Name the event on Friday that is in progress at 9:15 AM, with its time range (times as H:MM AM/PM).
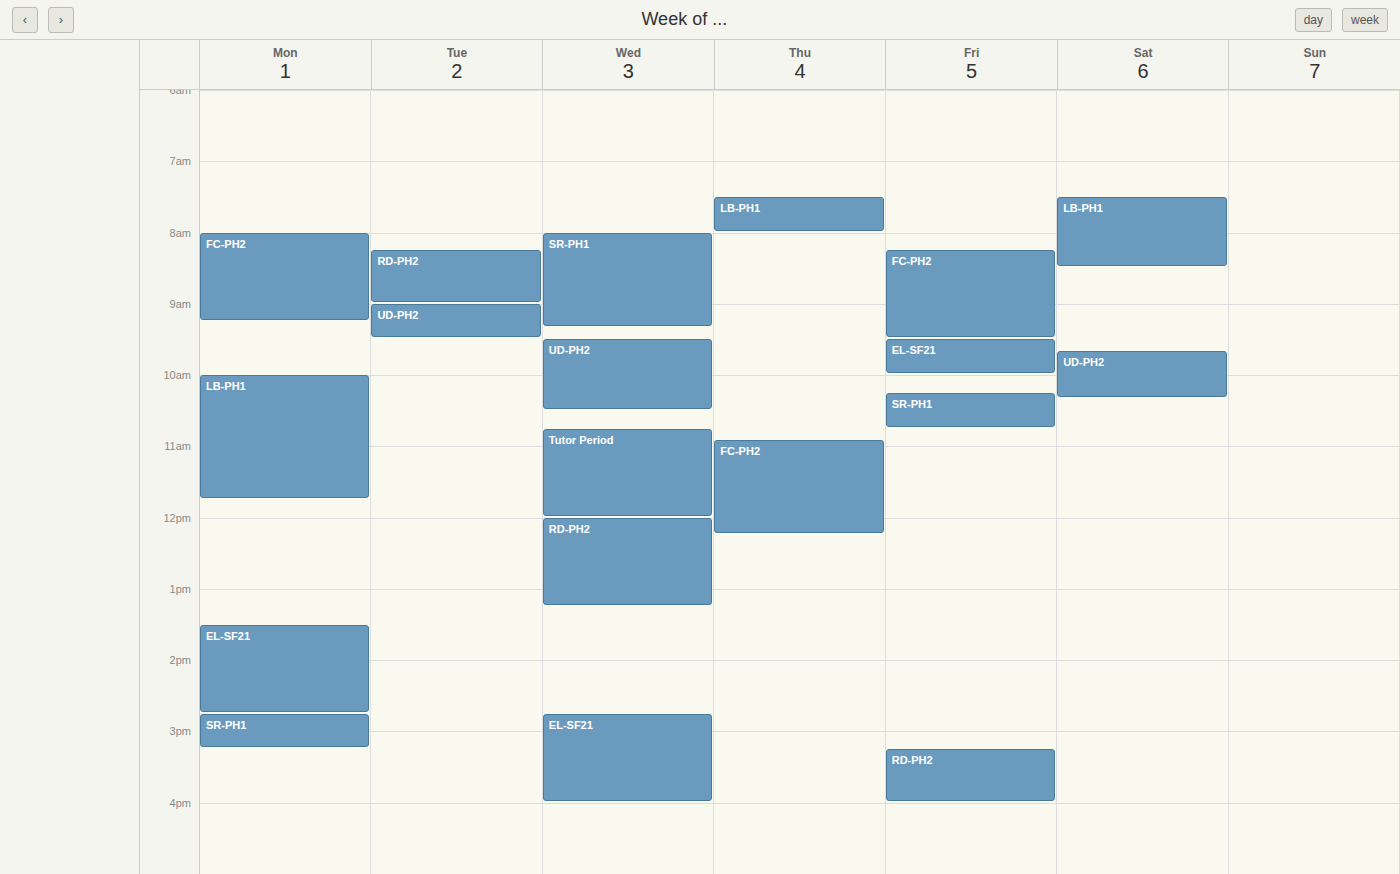
"FC-PH2", 8:15 AM to 9:30 AM